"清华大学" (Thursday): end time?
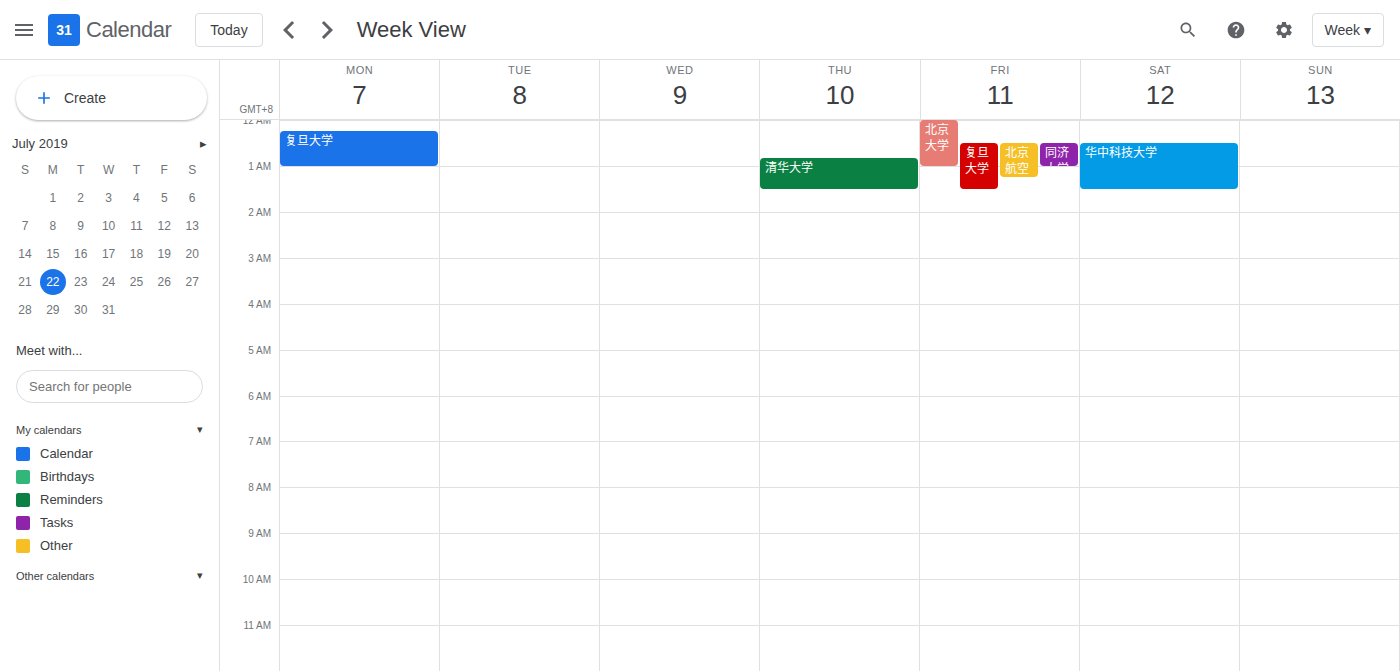
01:30